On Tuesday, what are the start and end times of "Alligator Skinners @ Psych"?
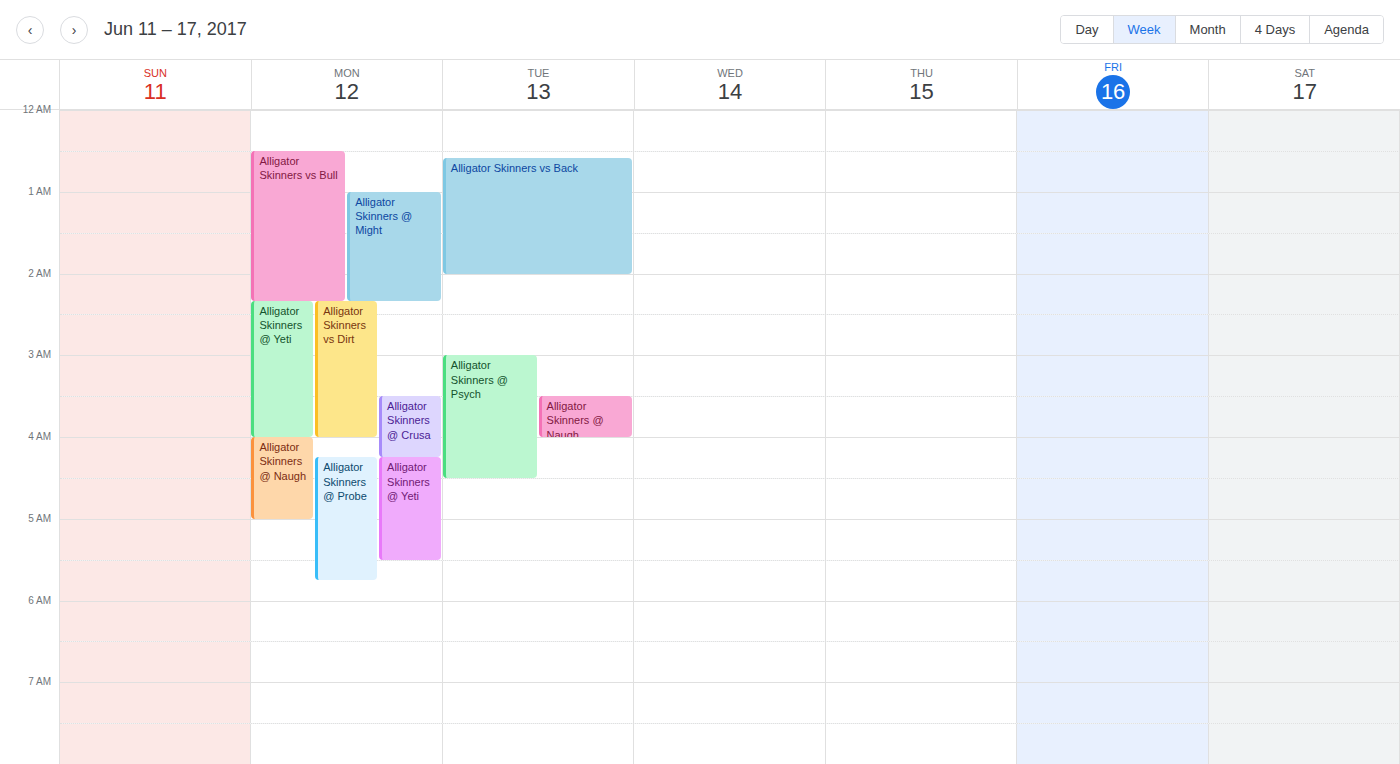
3:00 AM to 4:30 AM